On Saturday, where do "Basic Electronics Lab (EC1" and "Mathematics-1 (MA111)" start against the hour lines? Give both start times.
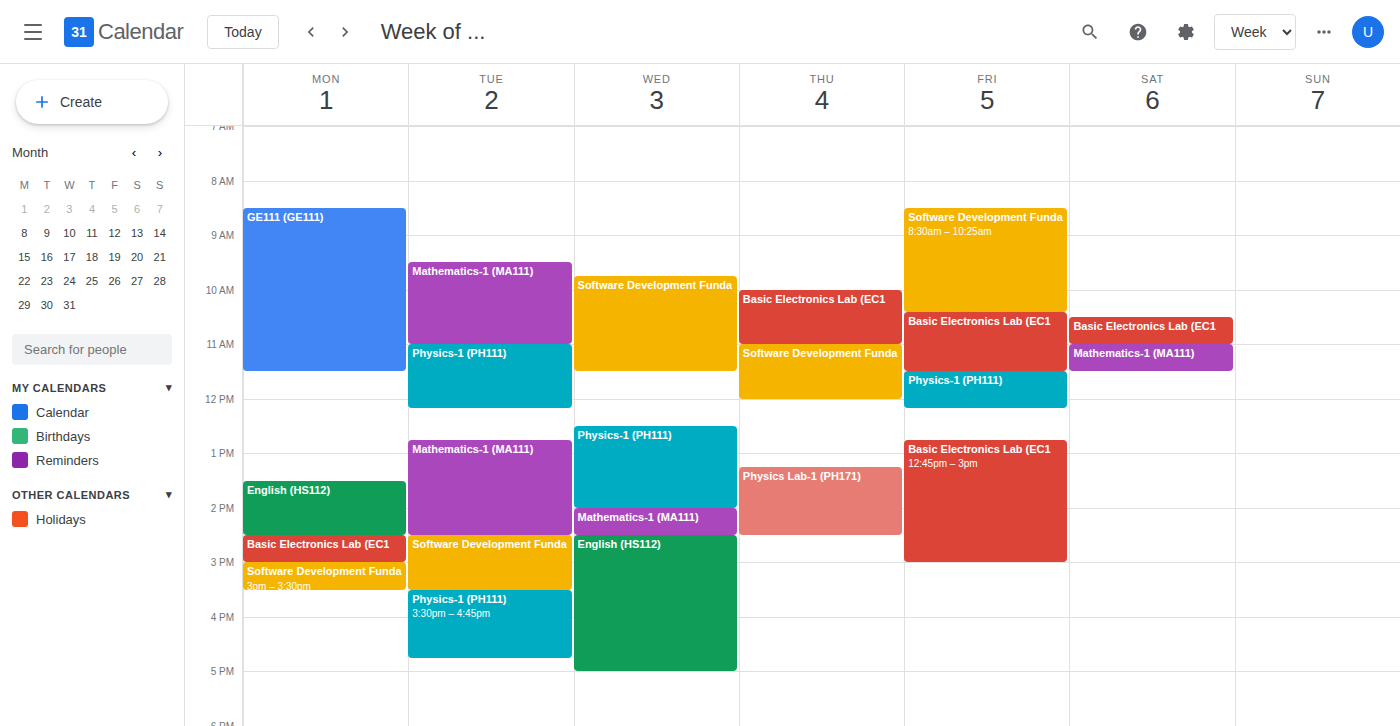
"Basic Electronics Lab (EC1": 10:30, halfway between the 10:00 and 11:00 lines. "Mathematics-1 (MA111)": 11:00, exactly on the 11:00 line.